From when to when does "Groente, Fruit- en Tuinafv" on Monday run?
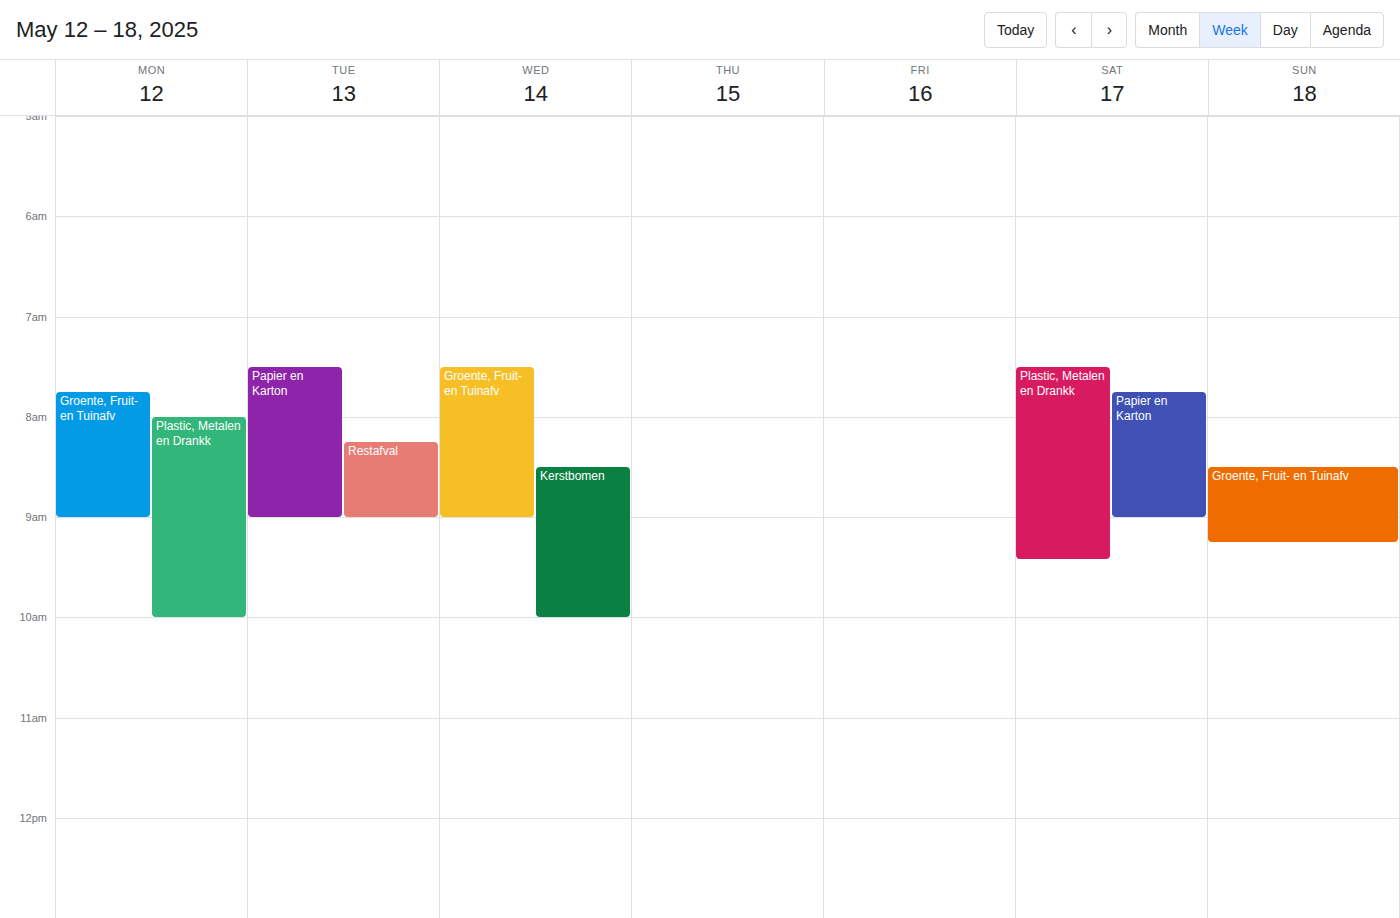
7:45 AM to 9:00 AM